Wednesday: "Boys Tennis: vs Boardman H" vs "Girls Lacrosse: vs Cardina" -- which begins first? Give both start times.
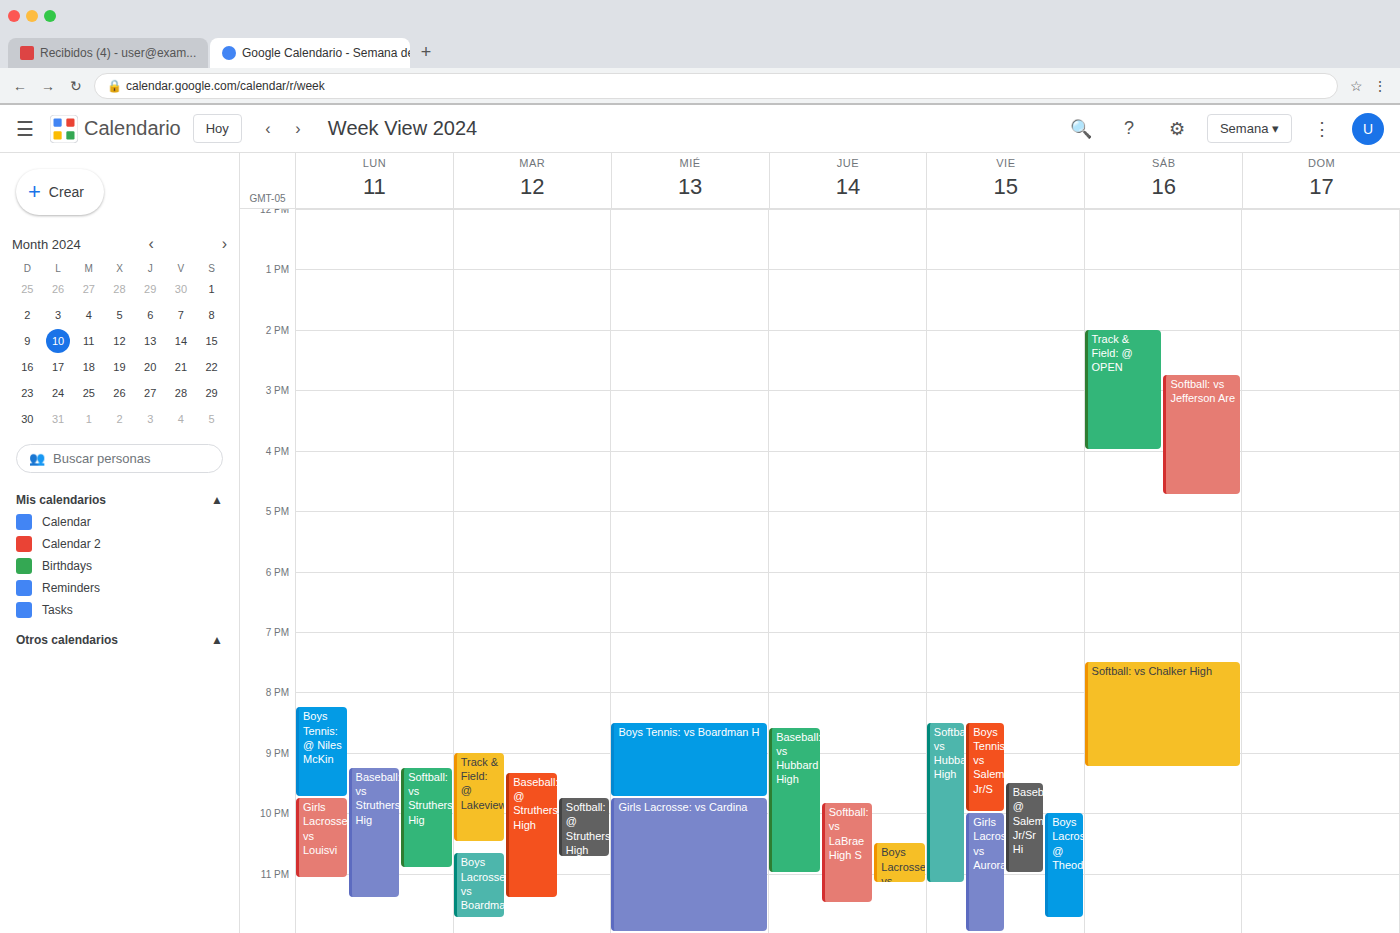
"Boys Tennis: vs Boardman H" 8:30 PM; "Girls Lacrosse: vs Cardina" 9:45 PM.